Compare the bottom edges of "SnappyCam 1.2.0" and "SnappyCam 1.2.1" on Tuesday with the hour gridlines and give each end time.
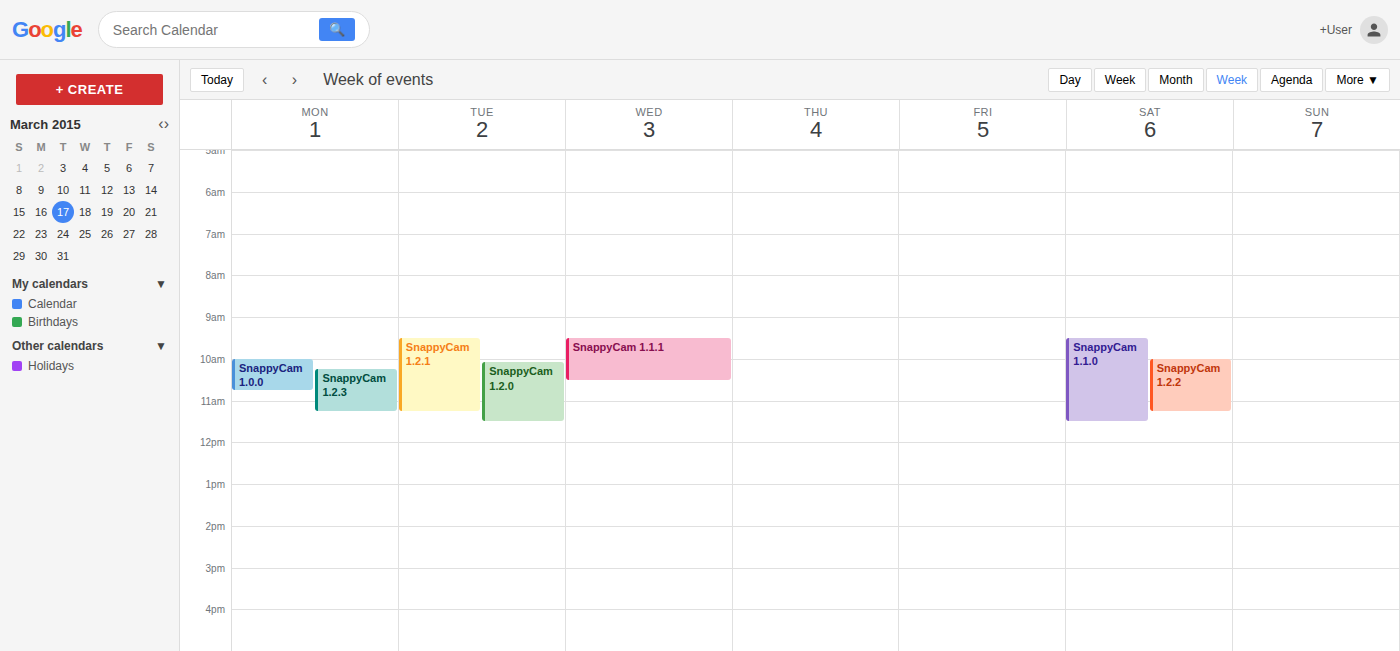
"SnappyCam 1.2.0": 11:30 AM, halfway between the 11 AM and 12 PM lines. "SnappyCam 1.2.1": 11:15 AM, neither: a quarter of the way from the 11 AM line to the 12 PM line.